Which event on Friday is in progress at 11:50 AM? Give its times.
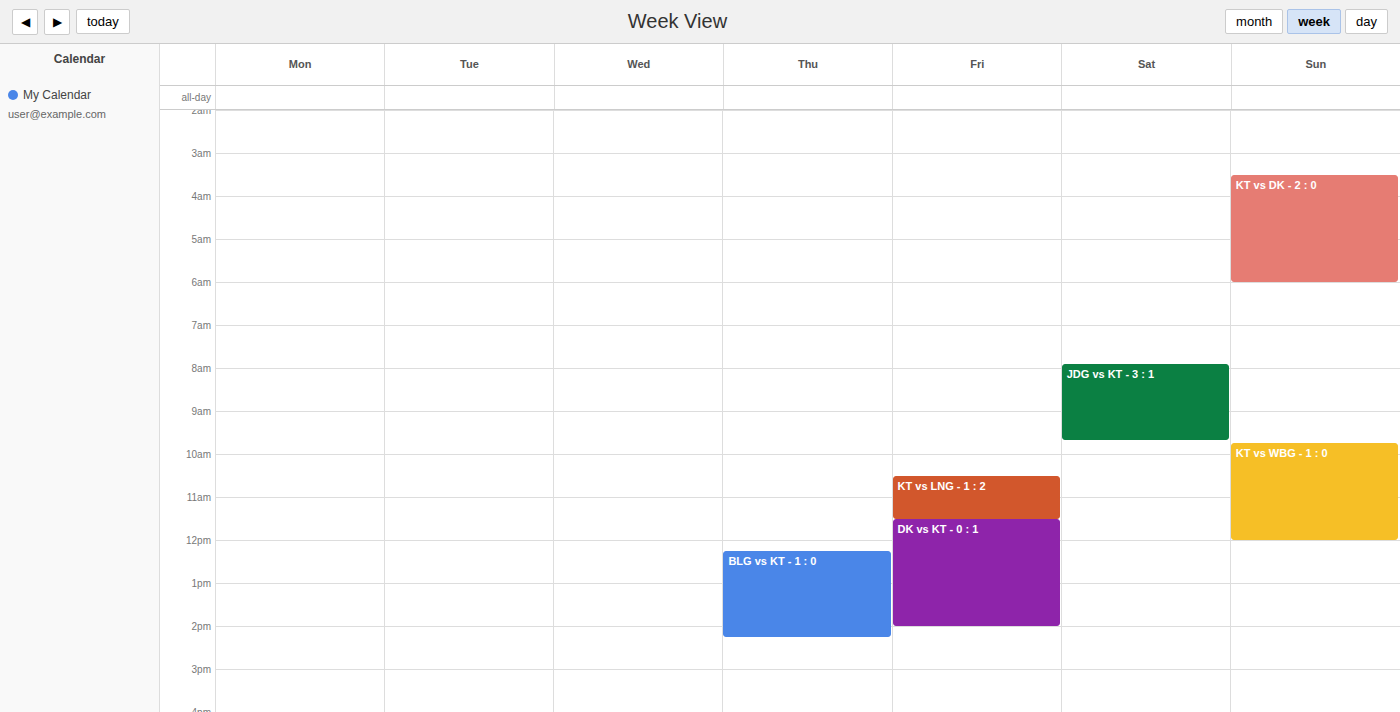
"DK vs KT - 0 : 1", 11:30 AM to 2:00 PM